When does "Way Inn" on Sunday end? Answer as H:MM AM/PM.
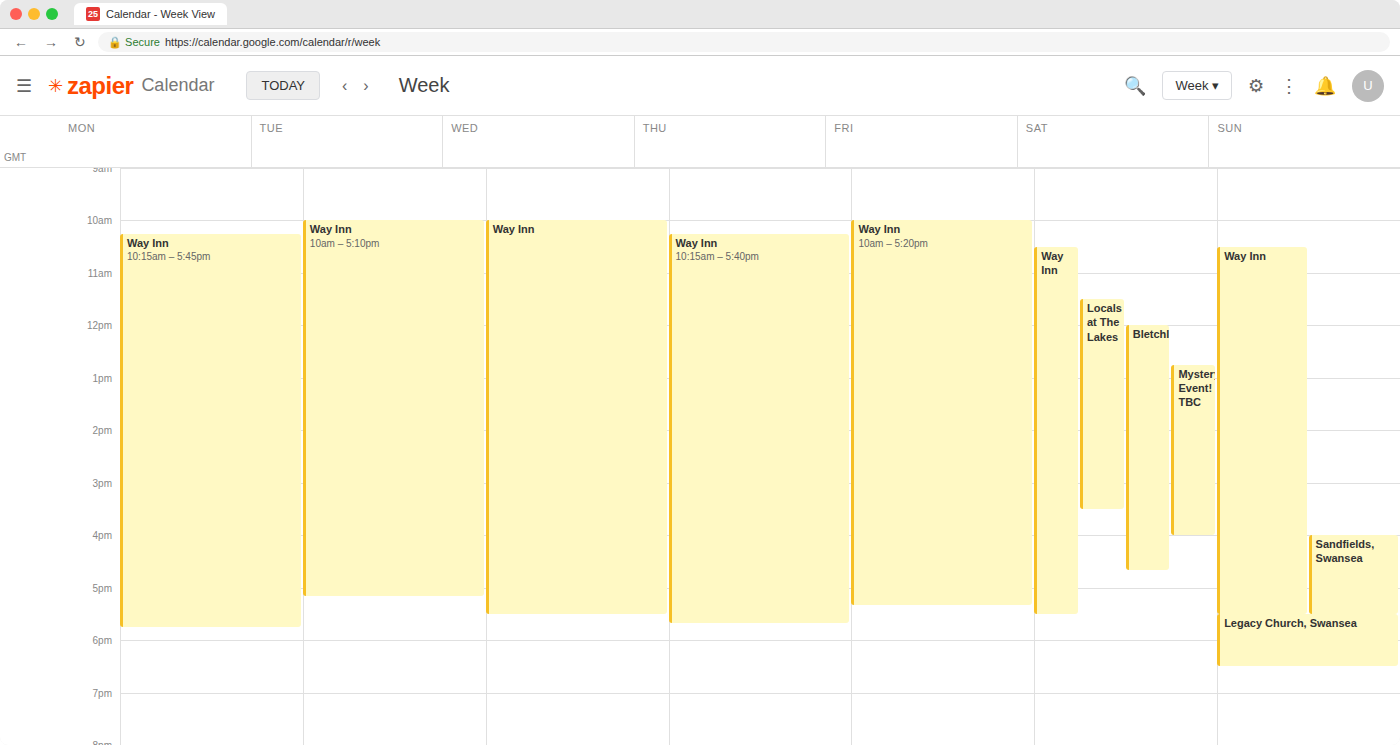
5:30 PM